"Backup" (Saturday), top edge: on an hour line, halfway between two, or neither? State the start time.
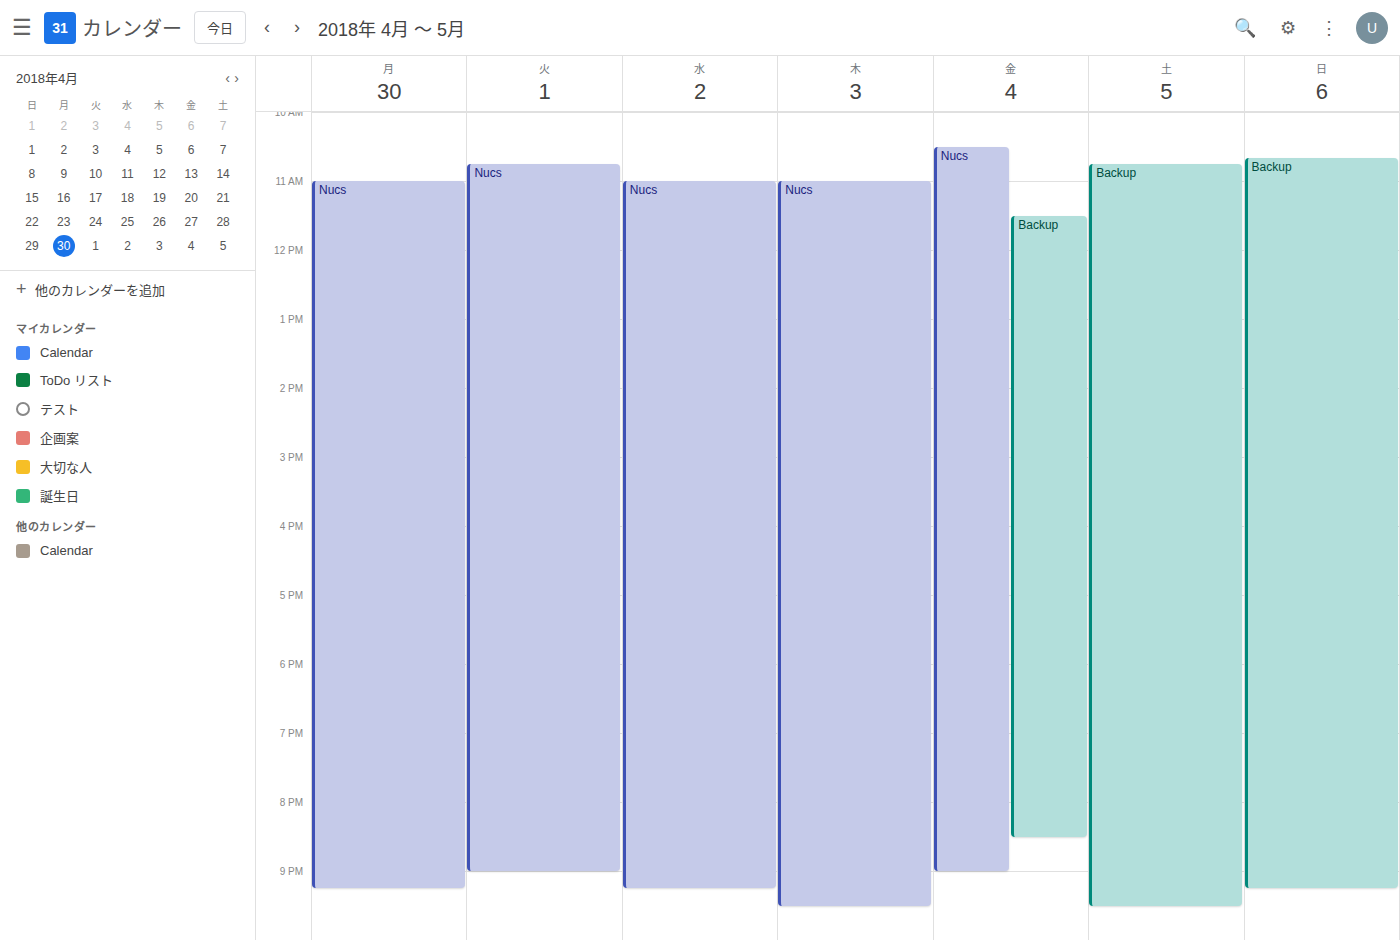
10:45 AM -- neither: three quarters of the way from the 10 AM line to the 11 AM line.